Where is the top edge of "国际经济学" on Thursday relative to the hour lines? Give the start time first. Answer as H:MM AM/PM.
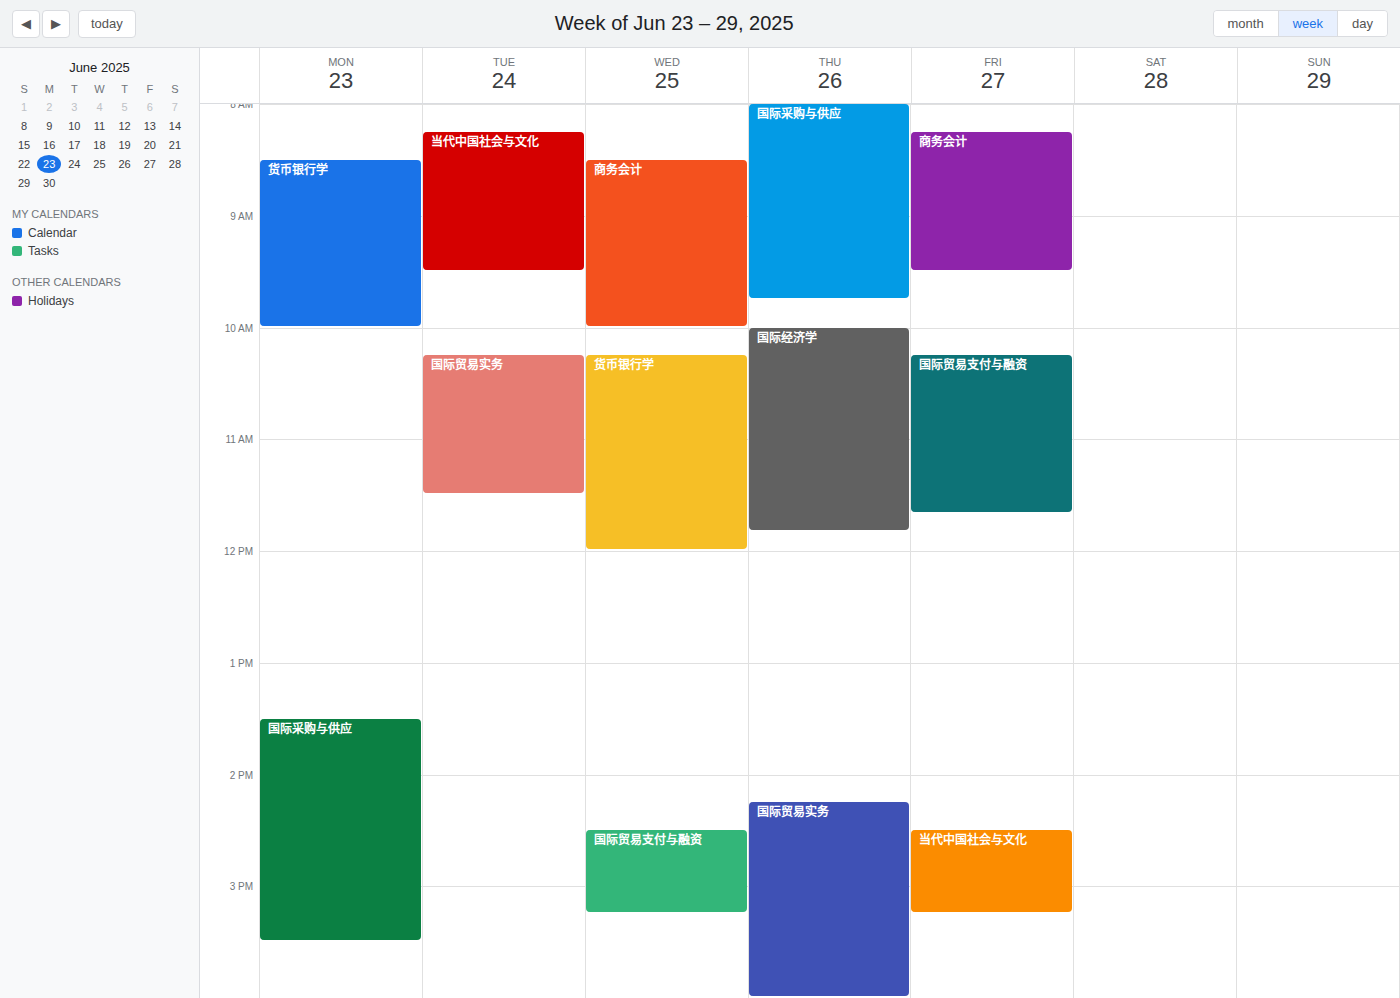
10:00 AM -- exactly on the 10 AM line.